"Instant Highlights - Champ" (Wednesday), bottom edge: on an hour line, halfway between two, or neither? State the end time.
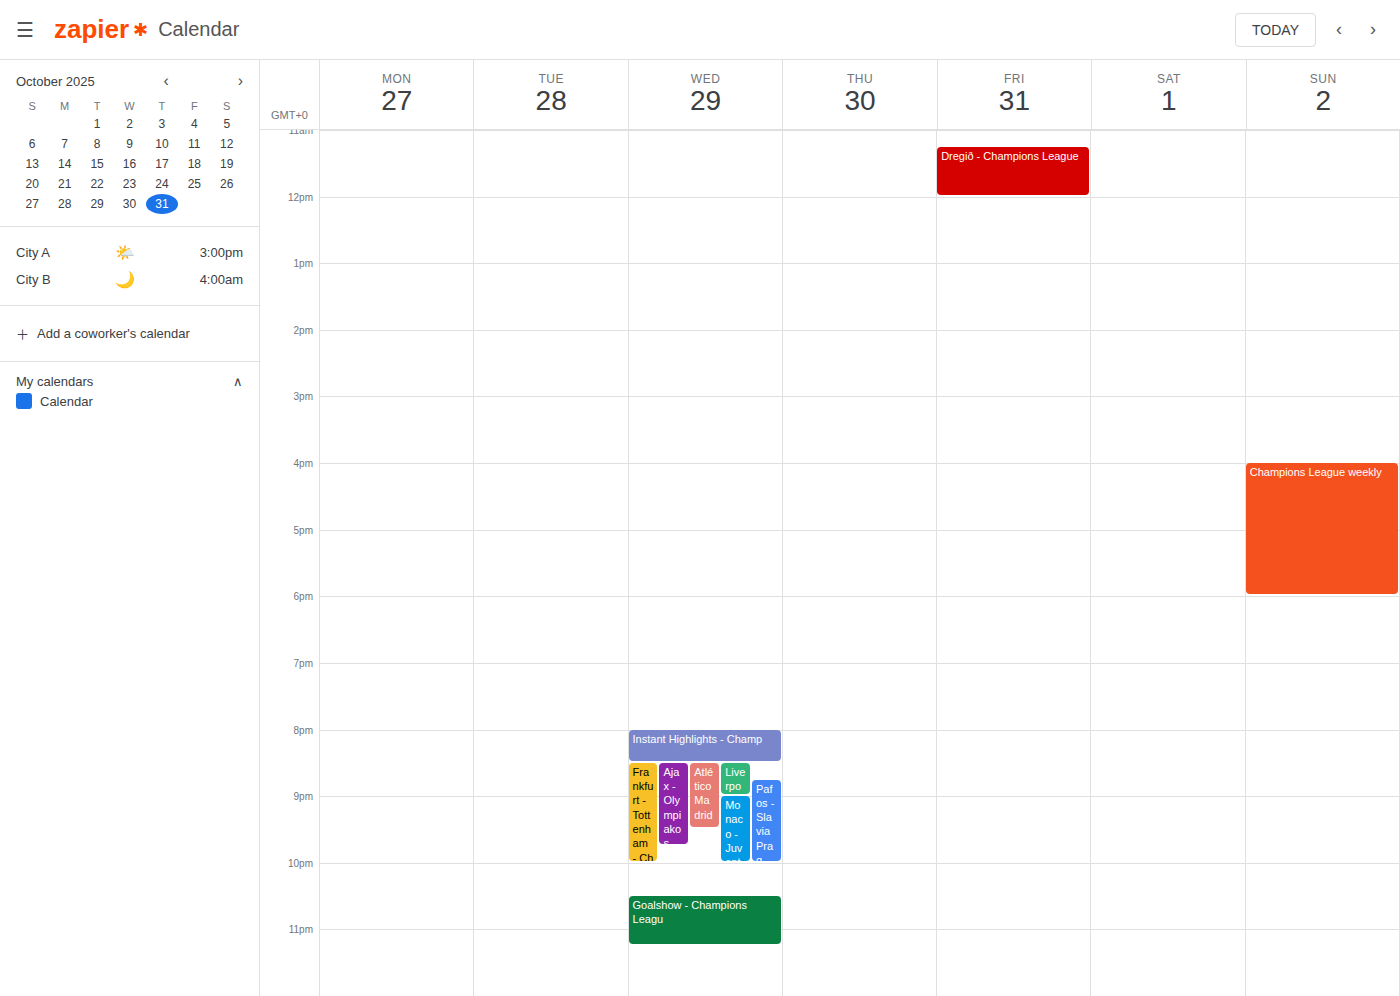
8:30 PM -- halfway between the 8 PM and 9 PM lines.